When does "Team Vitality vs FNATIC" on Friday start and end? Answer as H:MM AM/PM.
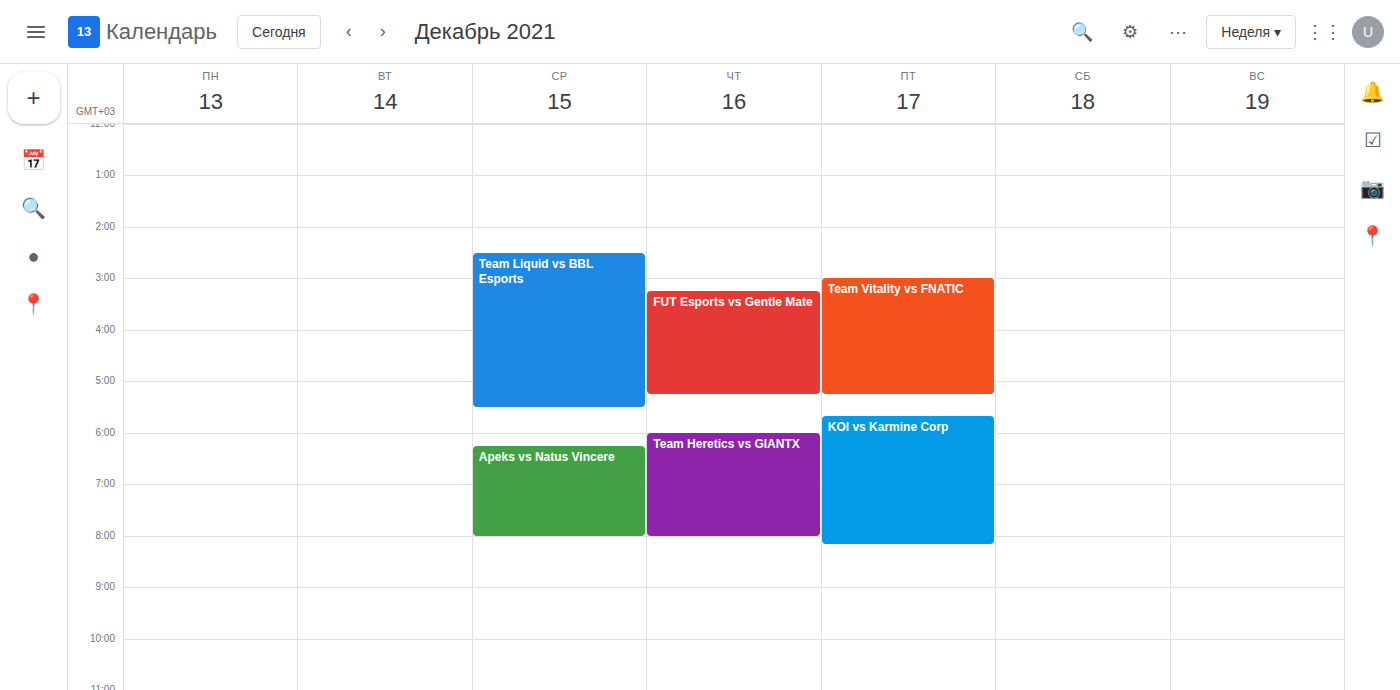
3:00 PM to 5:15 PM